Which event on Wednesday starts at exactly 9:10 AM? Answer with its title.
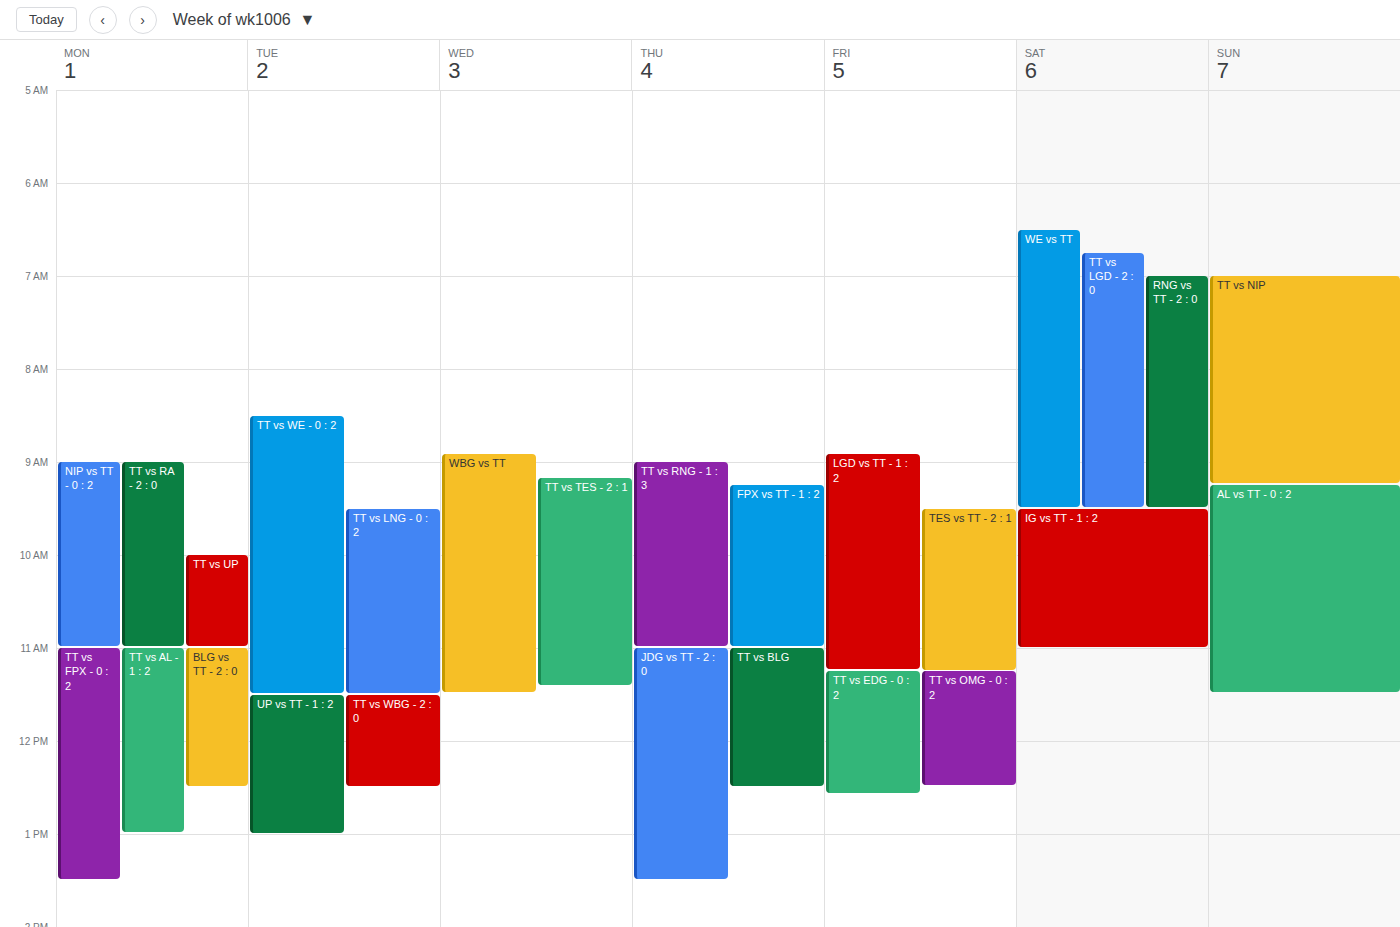
"TT vs TES - 2 : 1"